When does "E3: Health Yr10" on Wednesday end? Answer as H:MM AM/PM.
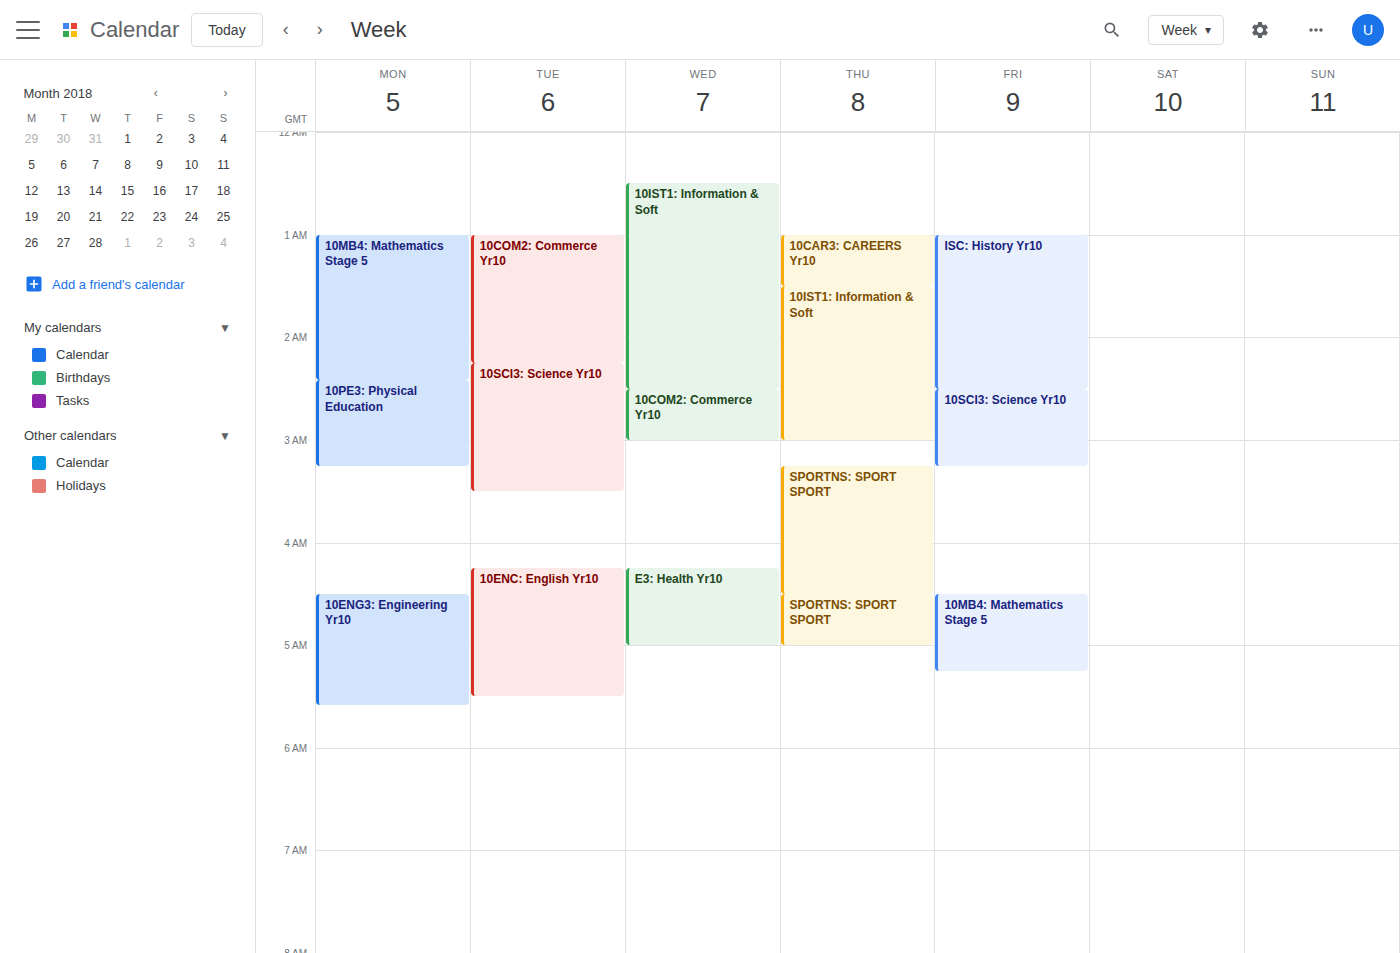
5:00 AM